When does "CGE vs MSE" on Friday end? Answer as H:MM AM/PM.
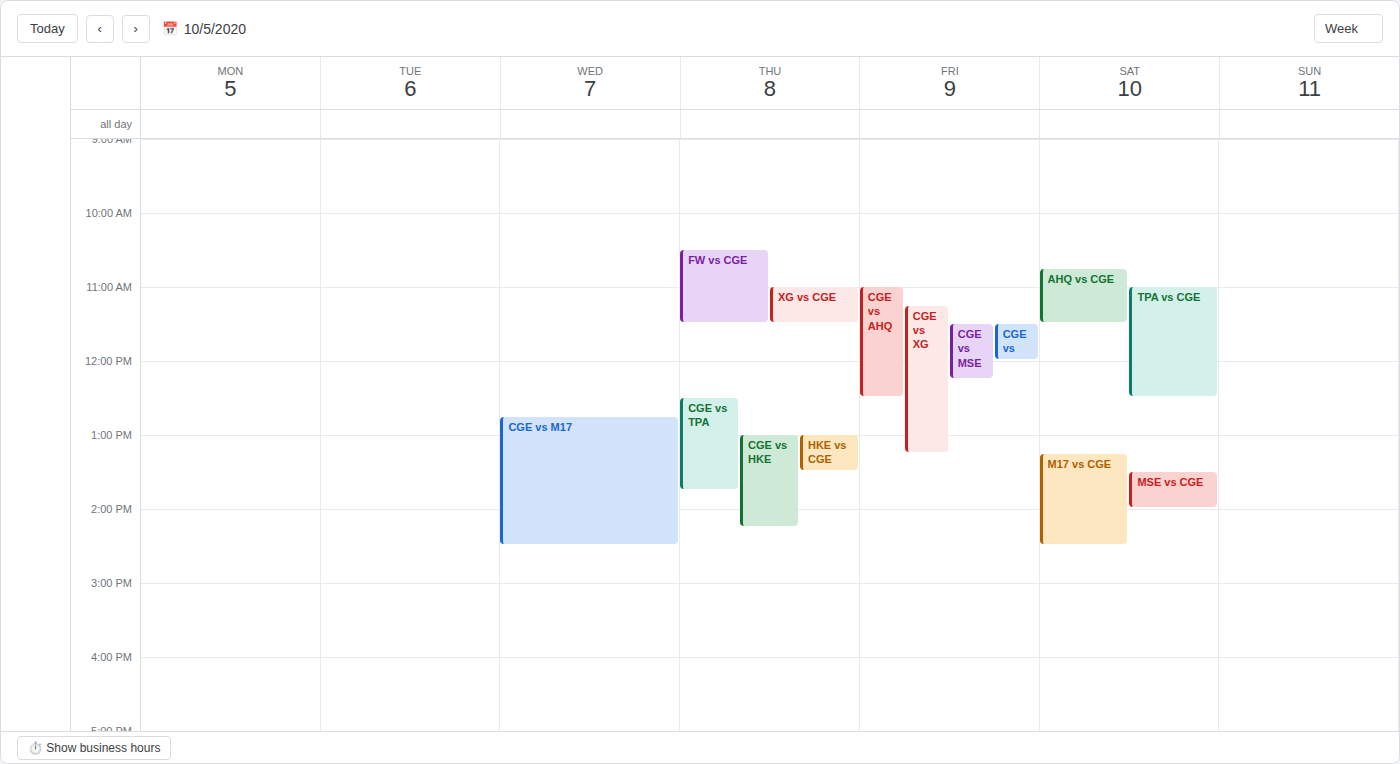
12:15 PM